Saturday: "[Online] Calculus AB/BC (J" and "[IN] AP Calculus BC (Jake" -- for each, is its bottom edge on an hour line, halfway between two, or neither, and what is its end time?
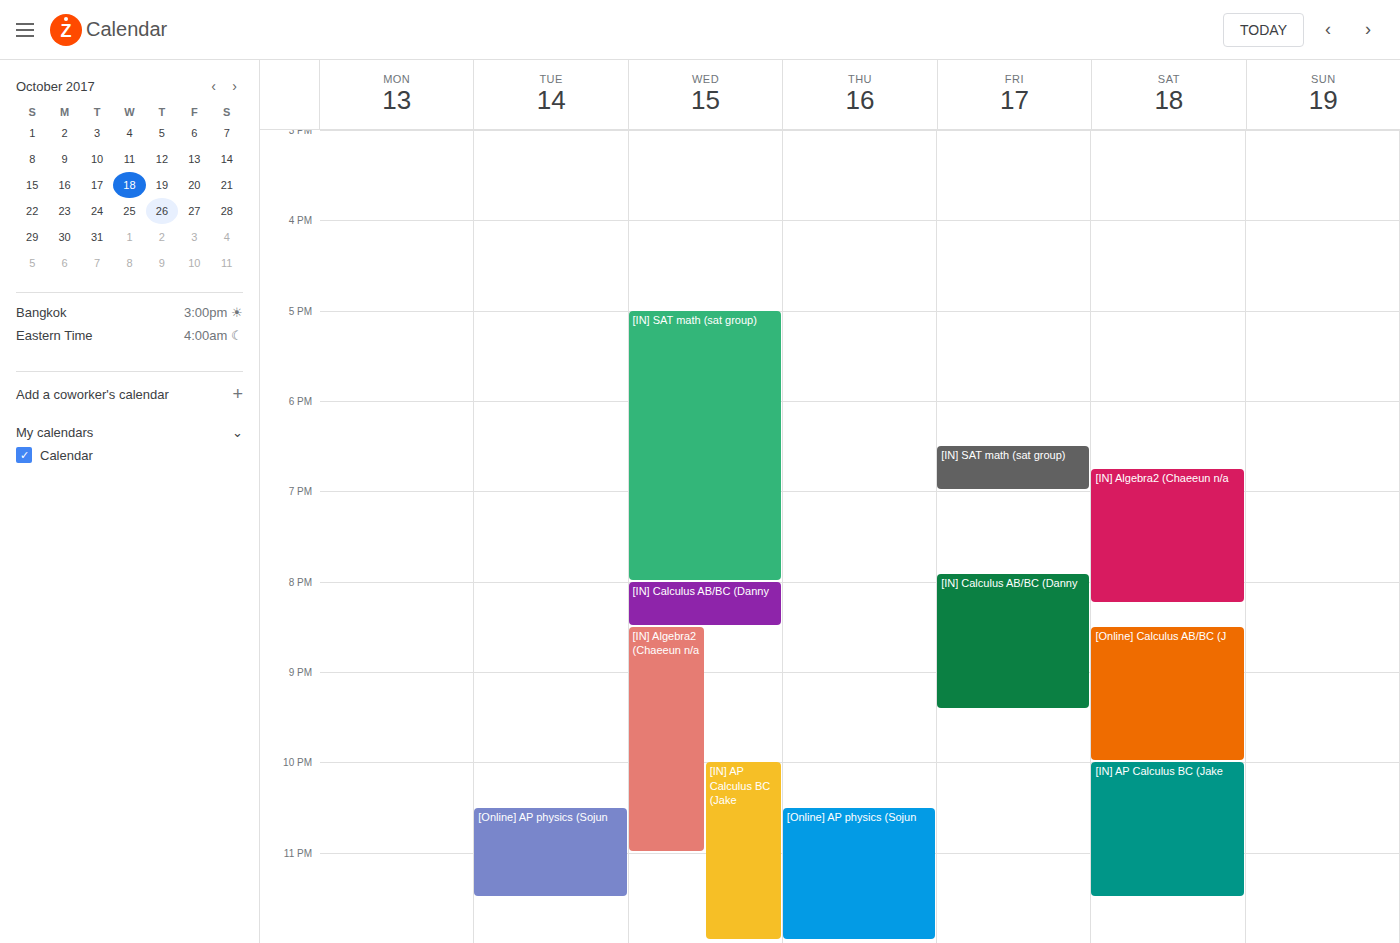
"[Online] Calculus AB/BC (J": 10:00 PM, exactly on the 10 PM line. "[IN] AP Calculus BC (Jake": 11:30 PM, halfway between the 11 PM and 12 AM lines.